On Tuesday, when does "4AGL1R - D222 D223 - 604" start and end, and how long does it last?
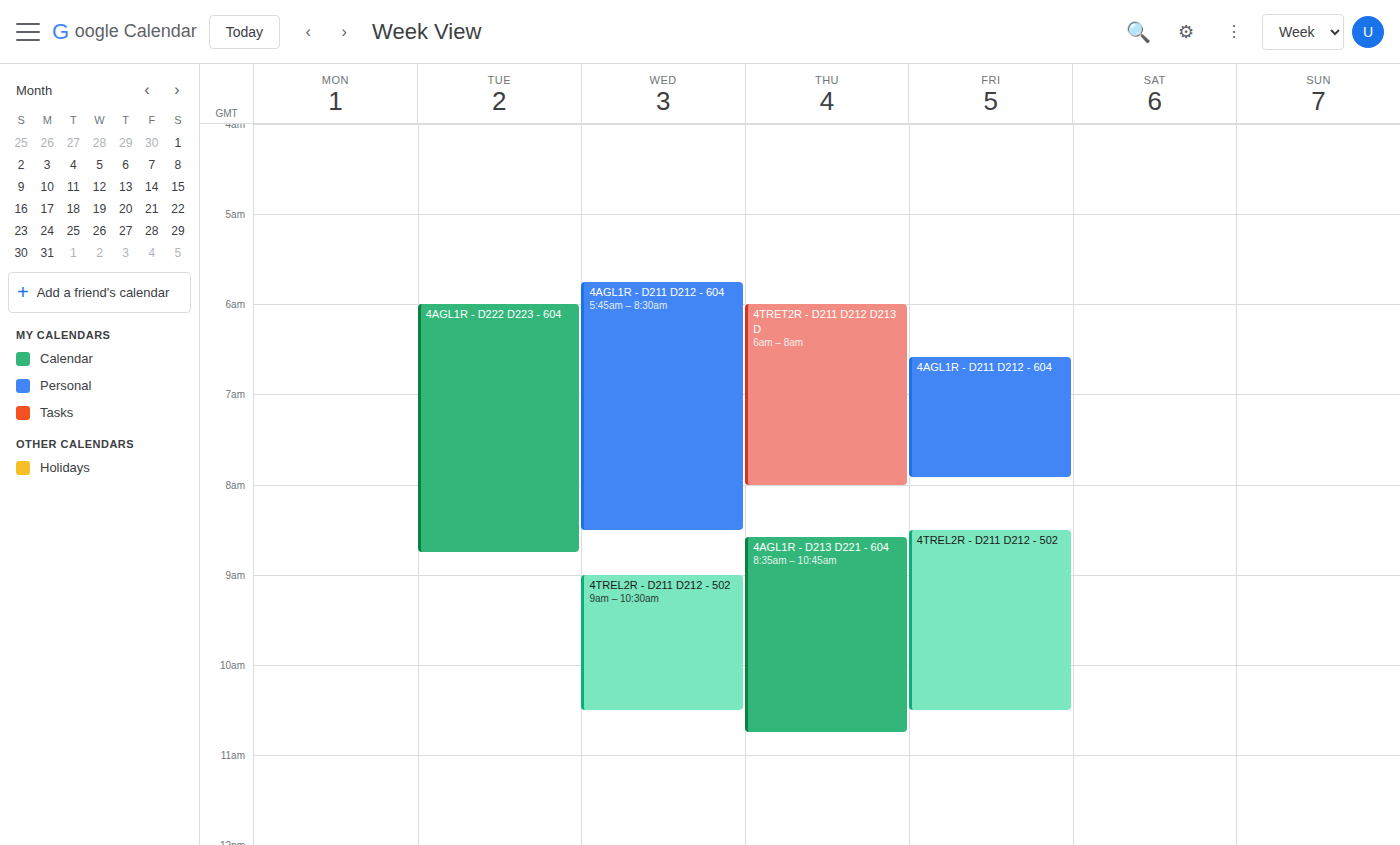
6:00 AM to 8:45 AM, 2 hours 45 minutes